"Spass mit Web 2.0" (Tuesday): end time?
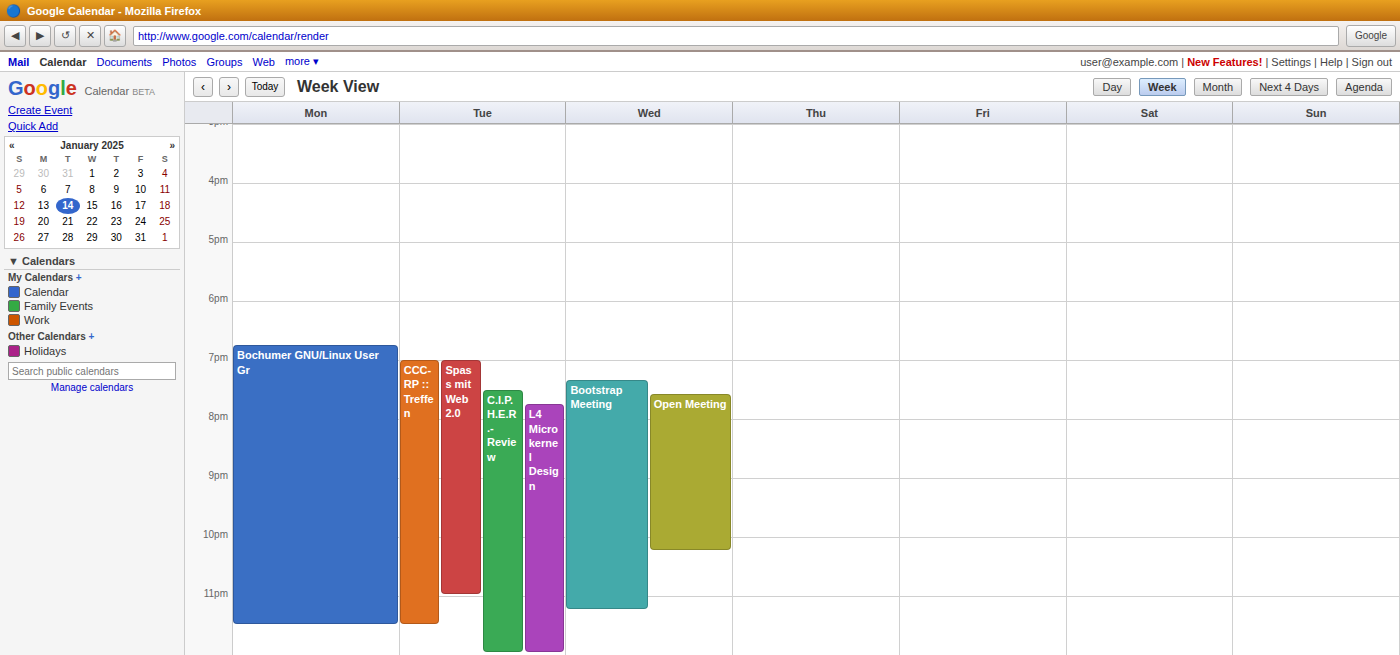
11:00 PM